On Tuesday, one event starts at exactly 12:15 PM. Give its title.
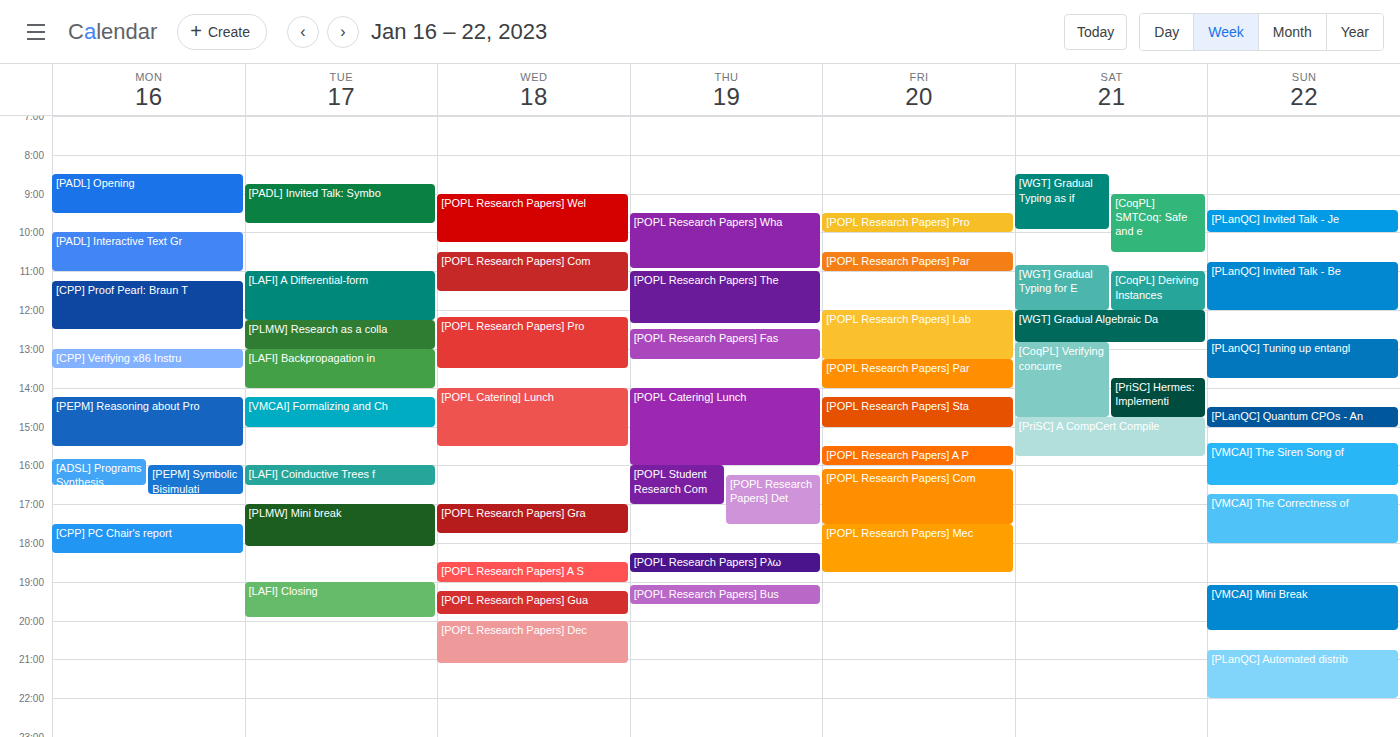
"[PLMW] Research as a colla"